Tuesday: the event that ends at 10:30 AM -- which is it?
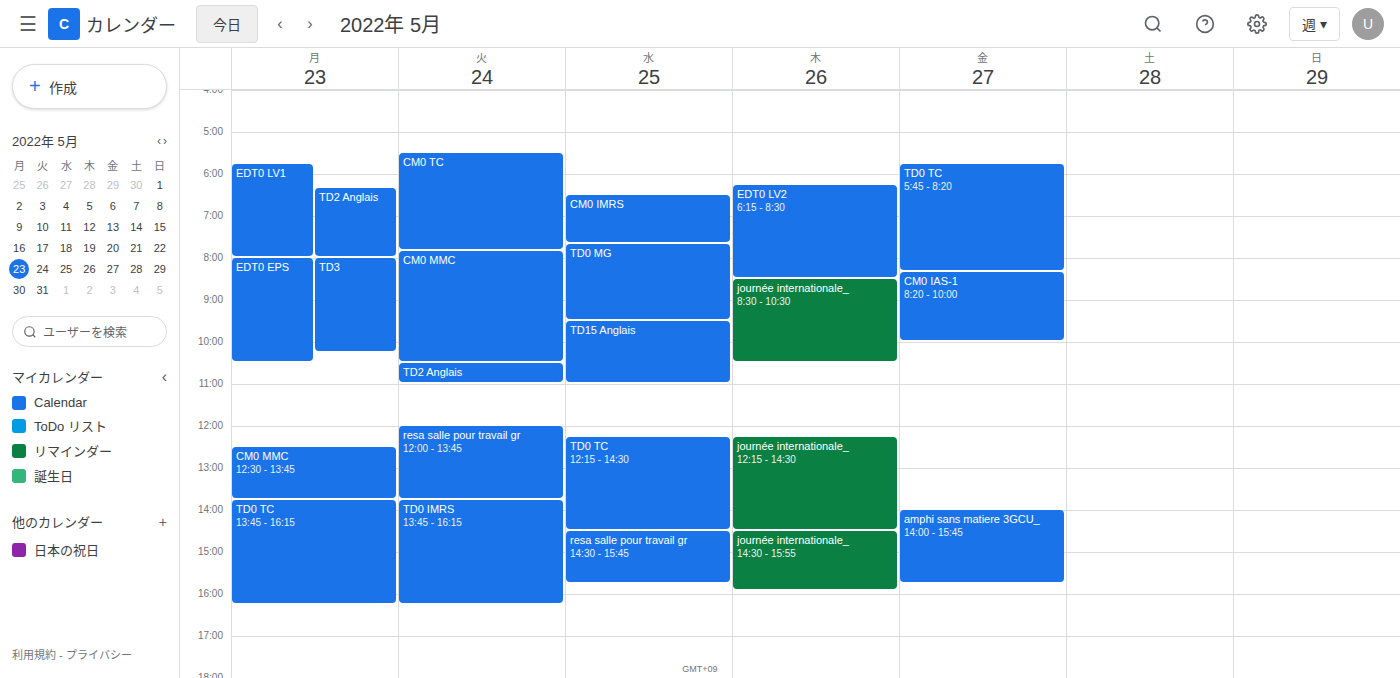
"CM0 MMC"